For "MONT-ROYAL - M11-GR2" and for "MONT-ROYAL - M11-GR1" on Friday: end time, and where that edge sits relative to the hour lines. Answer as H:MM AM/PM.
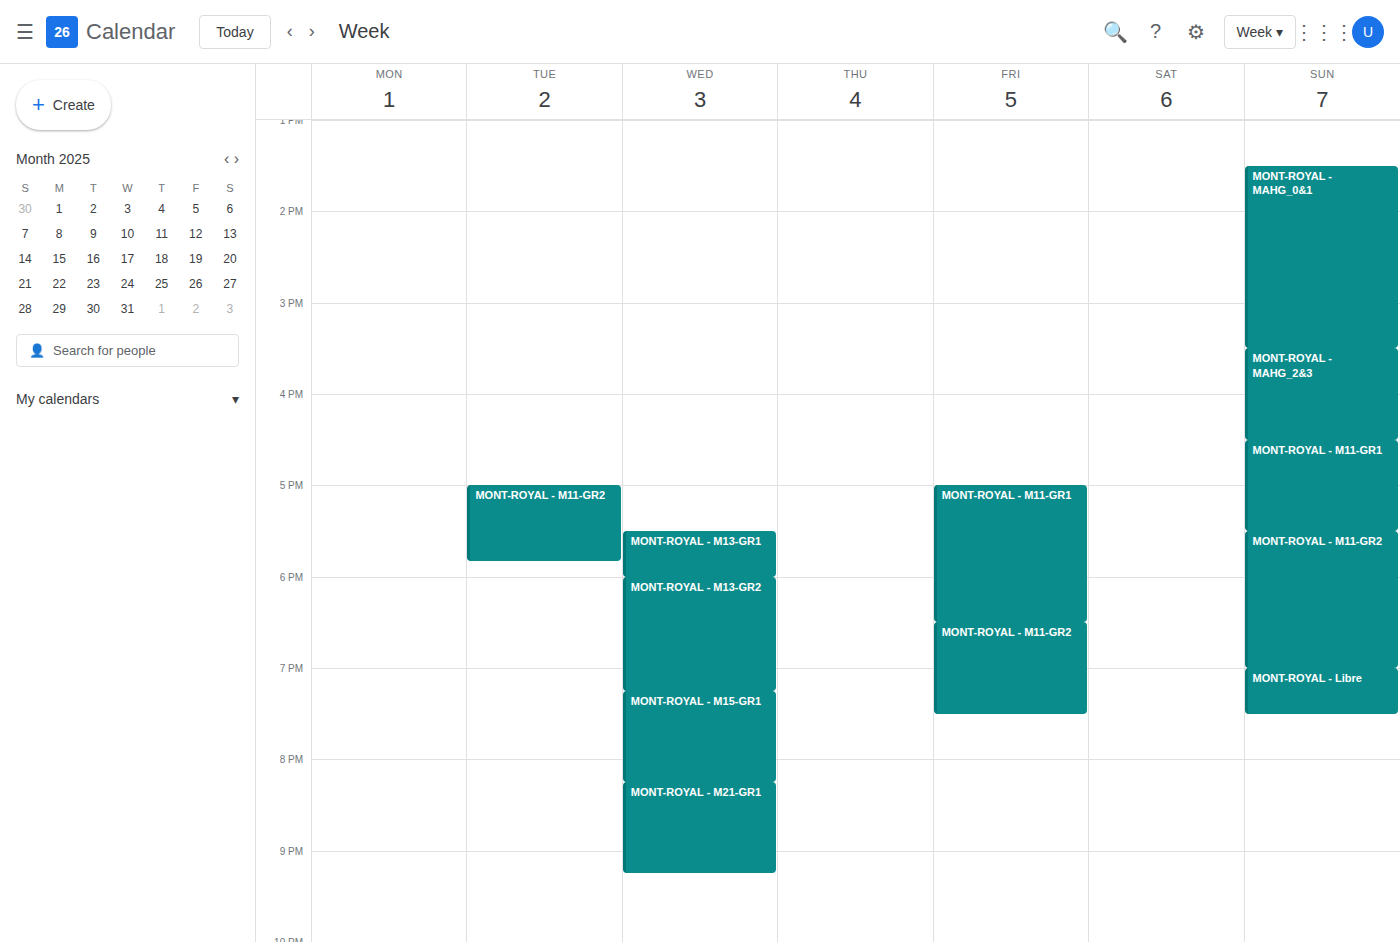
"MONT-ROYAL - M11-GR2": 7:30 PM, halfway between the 7 PM and 8 PM lines. "MONT-ROYAL - M11-GR1": 6:30 PM, halfway between the 6 PM and 7 PM lines.